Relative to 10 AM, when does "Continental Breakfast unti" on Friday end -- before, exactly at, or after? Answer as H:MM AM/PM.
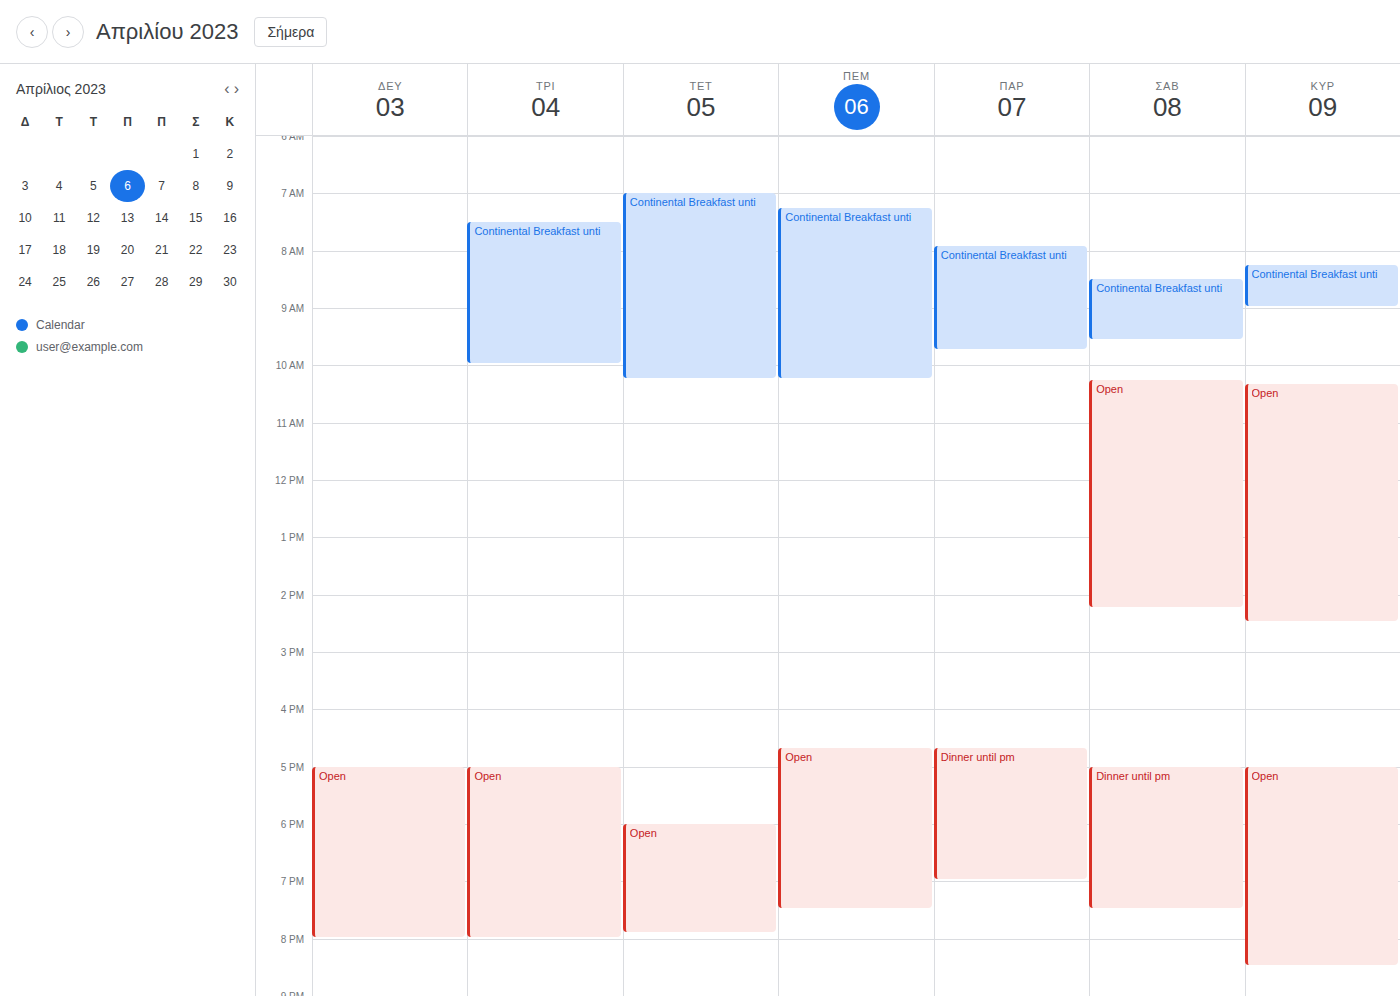
9:45 AM -- before 10 AM, 15 minutes above the 10 AM line.